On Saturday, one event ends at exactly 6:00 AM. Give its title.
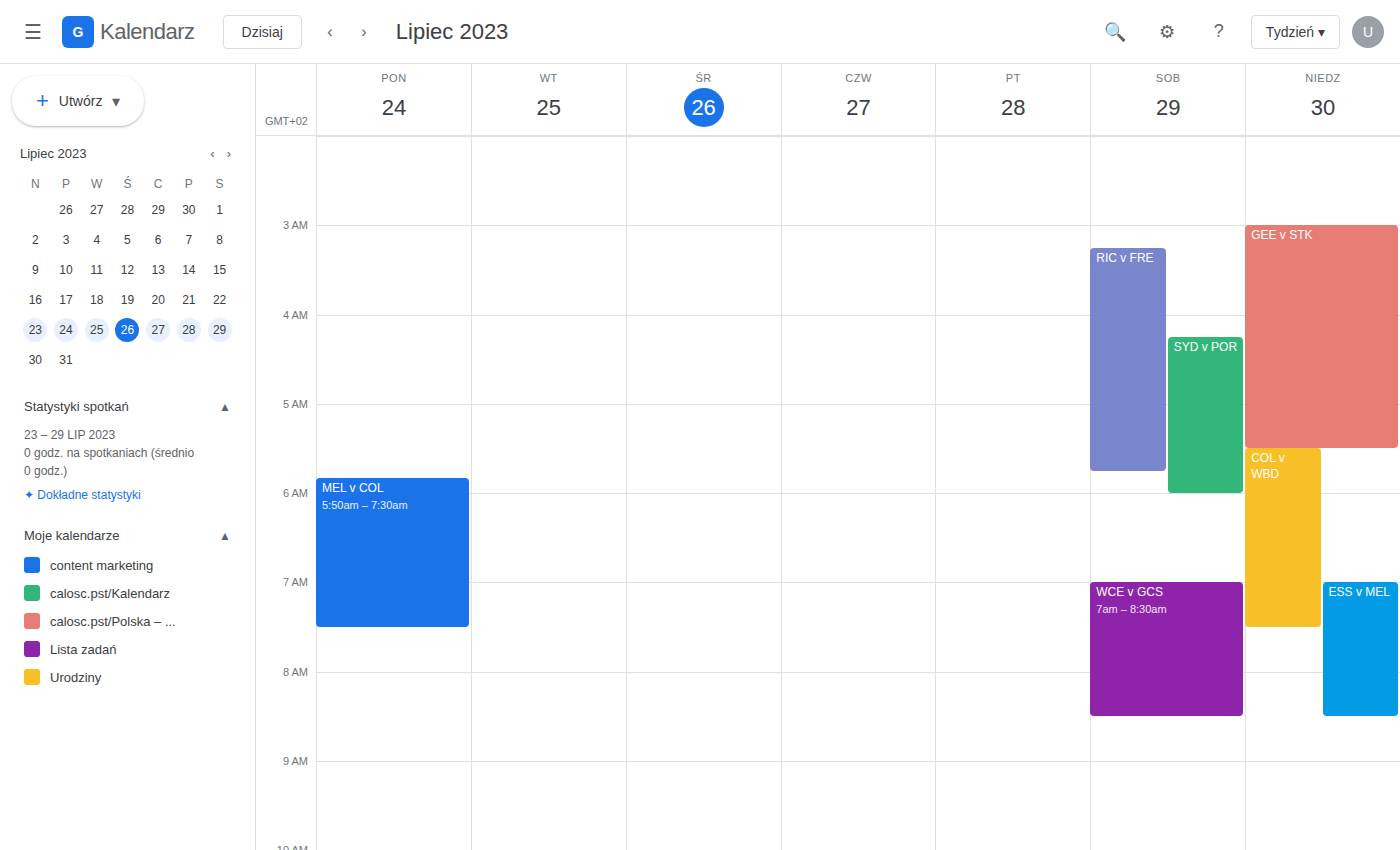
"SYD v POR"